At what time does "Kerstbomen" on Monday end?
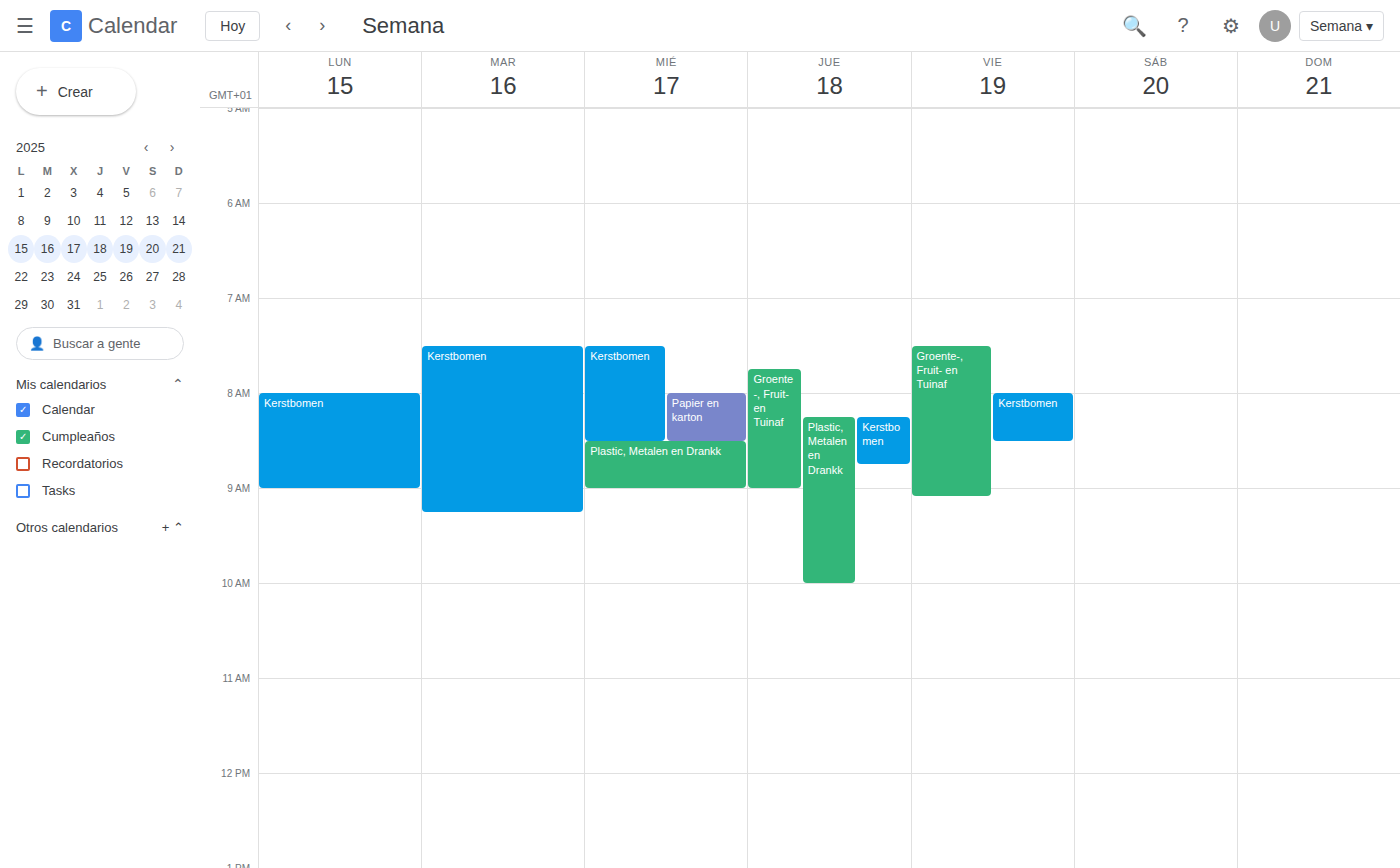
9:00 AM